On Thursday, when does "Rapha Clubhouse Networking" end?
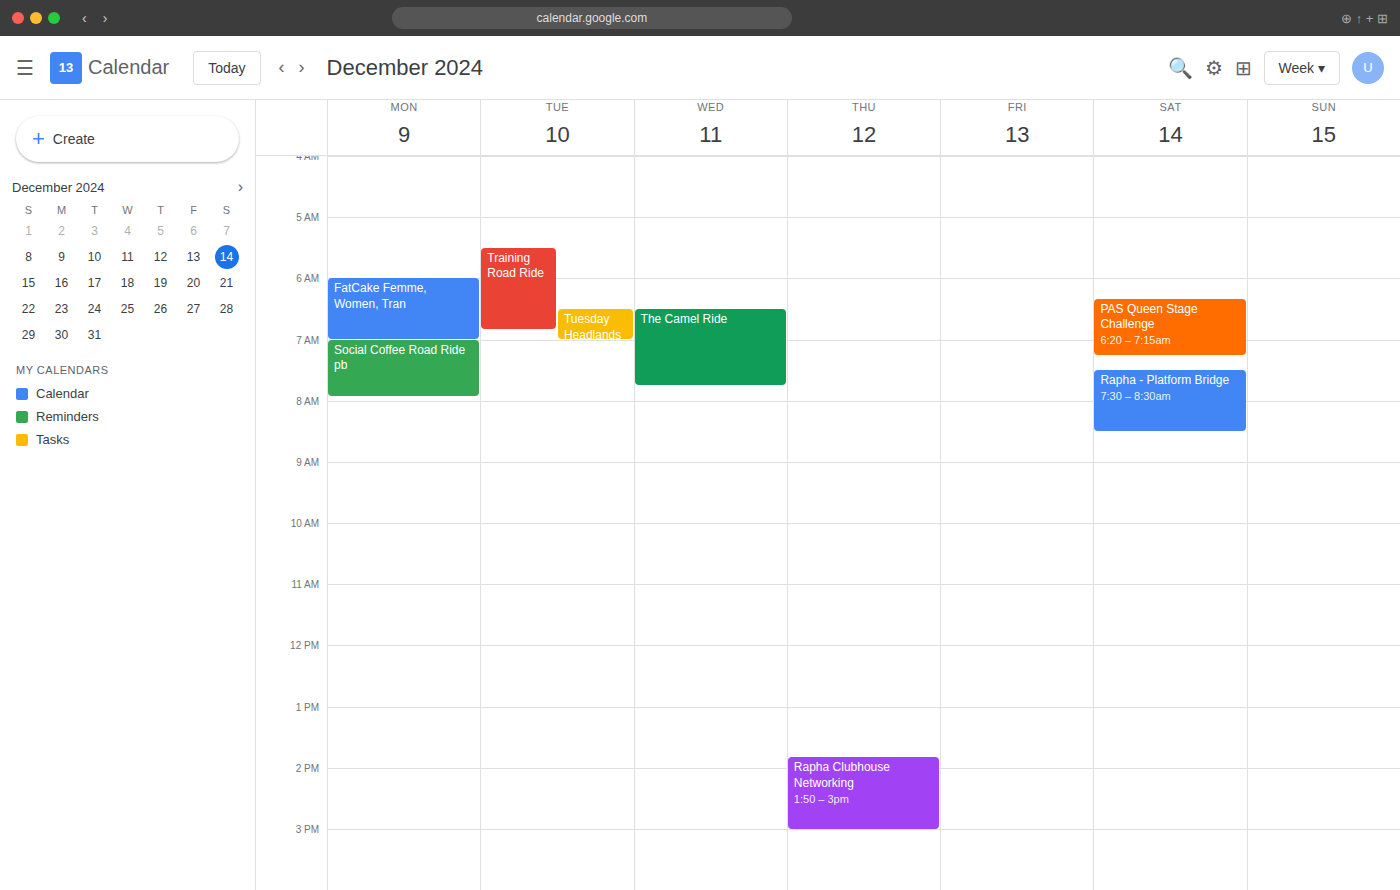
3:00 PM